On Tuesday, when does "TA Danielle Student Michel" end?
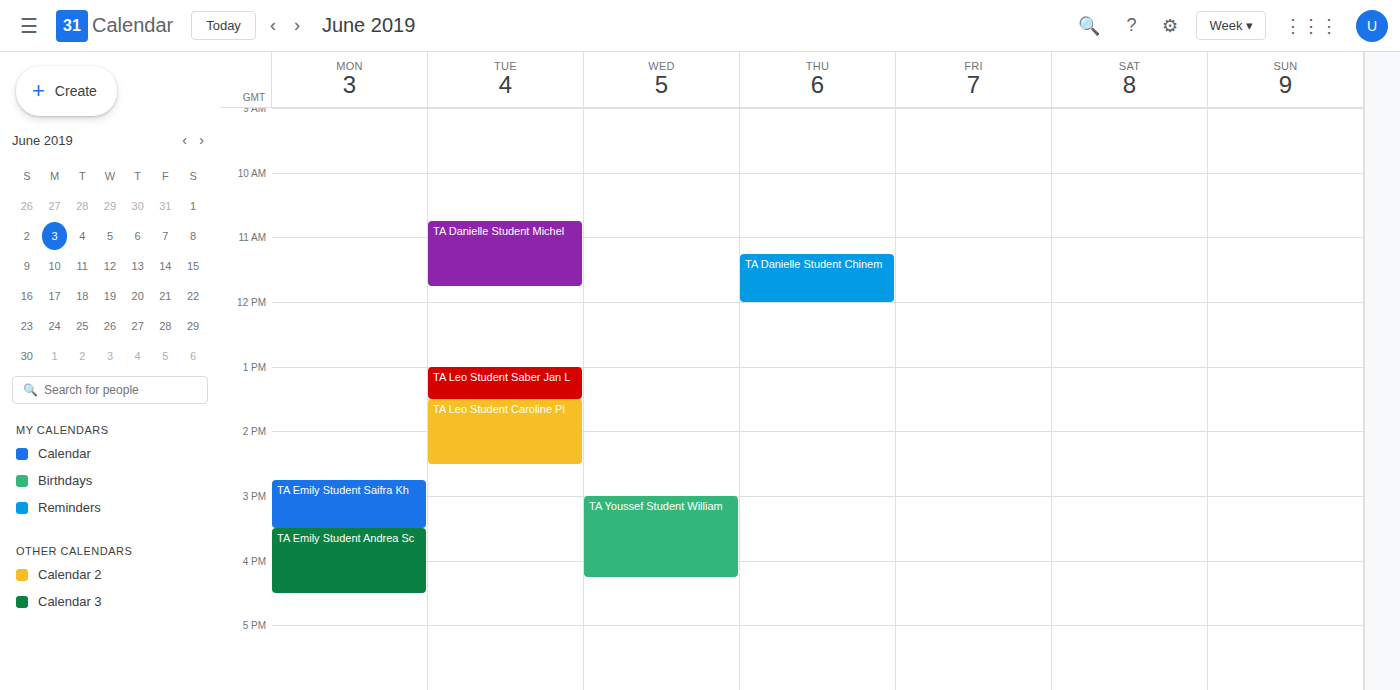
11:45 AM